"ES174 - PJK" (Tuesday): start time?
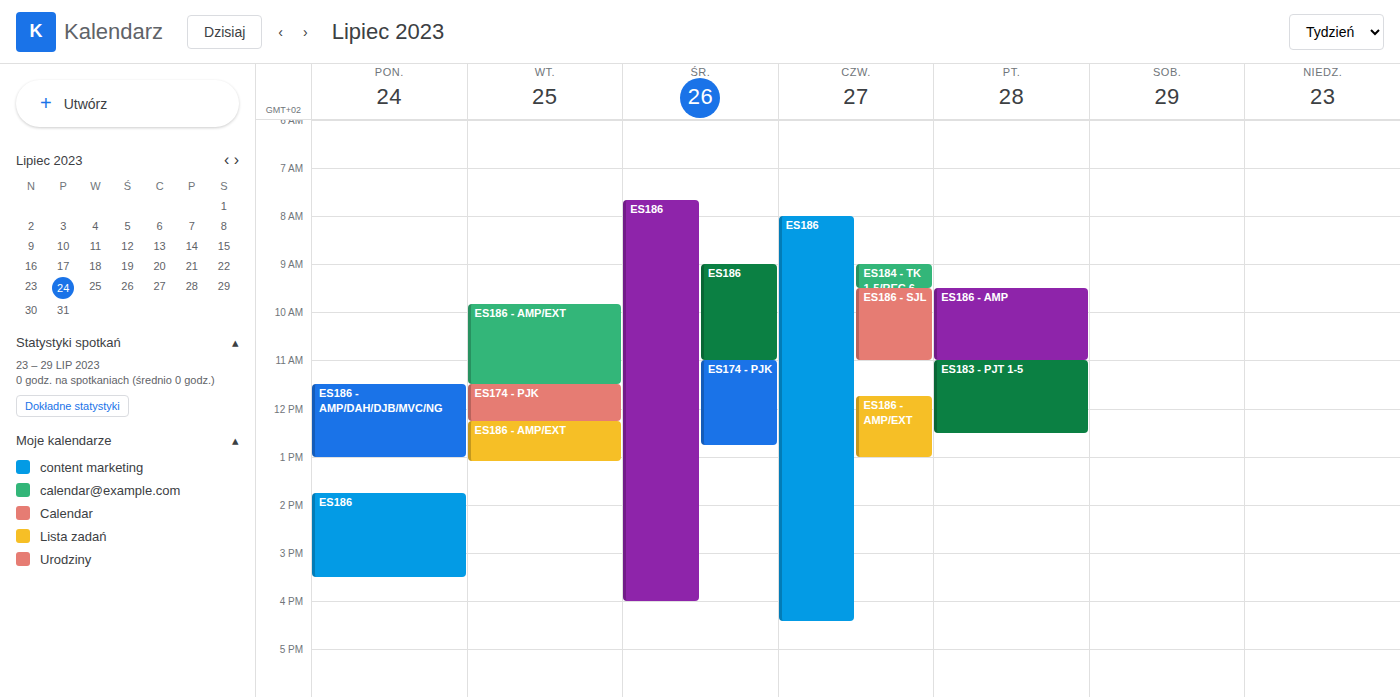
11:30